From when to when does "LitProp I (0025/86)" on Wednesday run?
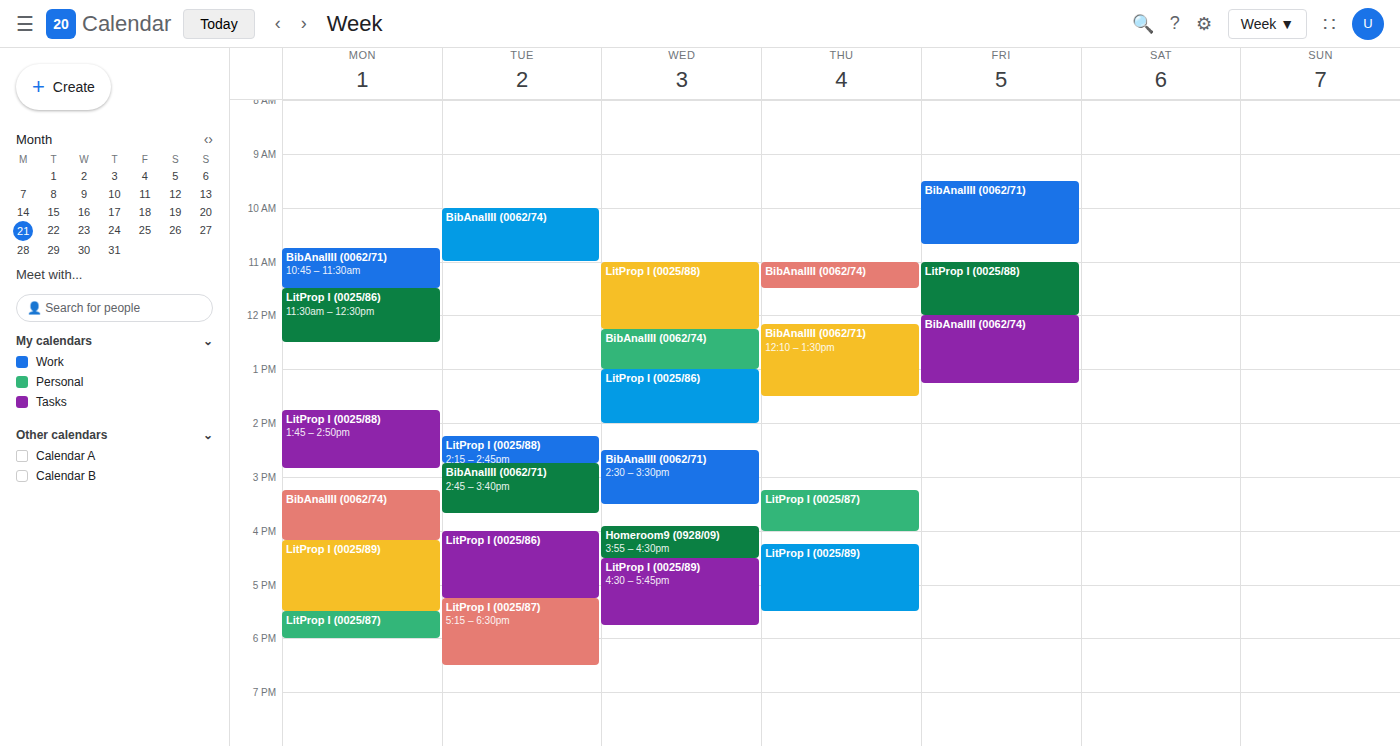
1:00 PM to 2:00 PM